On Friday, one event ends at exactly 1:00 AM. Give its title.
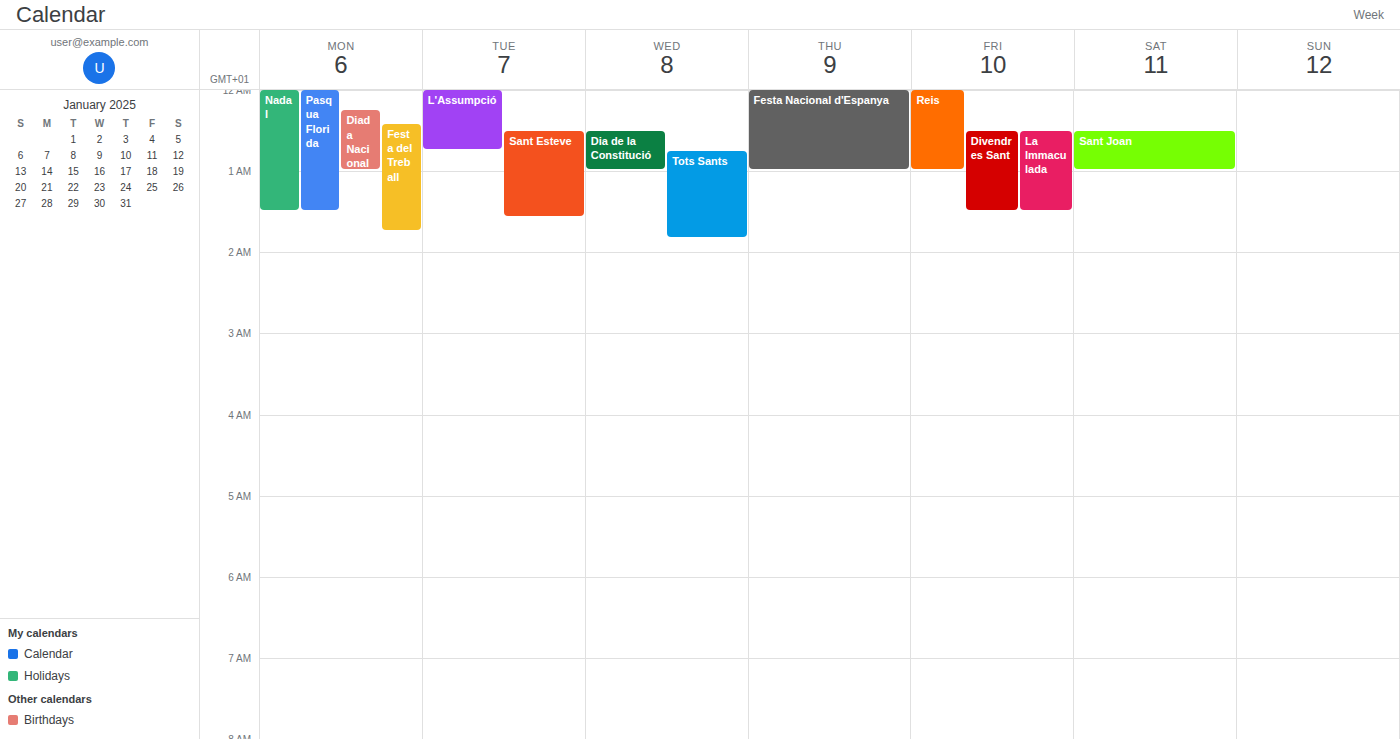
"Reis"